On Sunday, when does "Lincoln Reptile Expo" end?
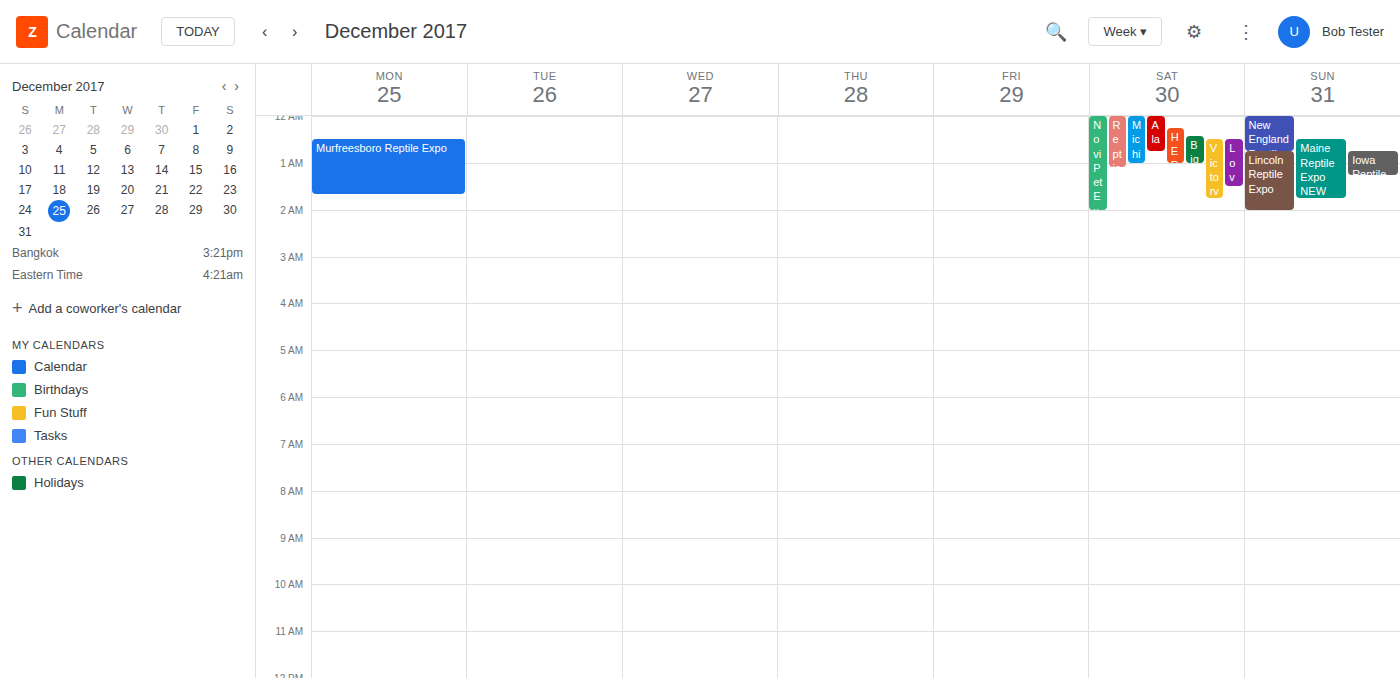
2:00 AM